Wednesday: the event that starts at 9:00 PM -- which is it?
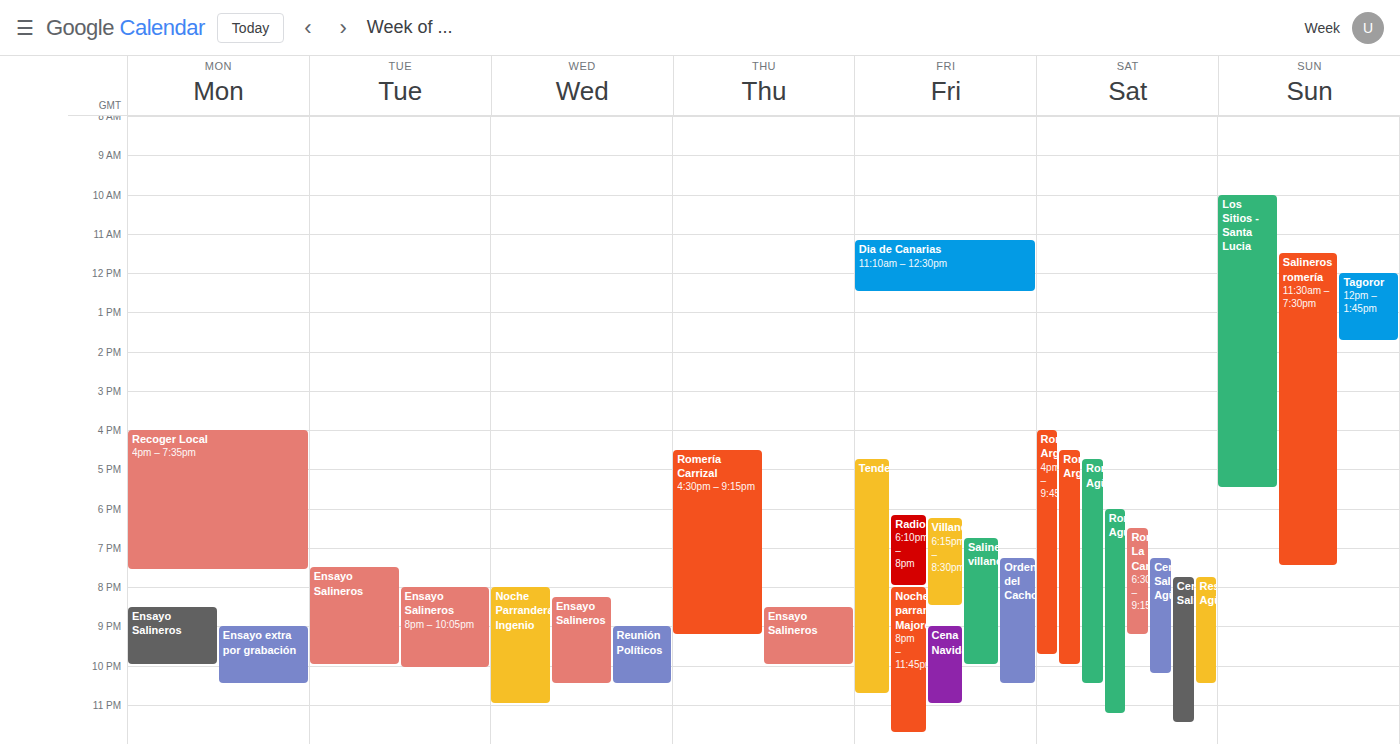
"Reunión Políticos"